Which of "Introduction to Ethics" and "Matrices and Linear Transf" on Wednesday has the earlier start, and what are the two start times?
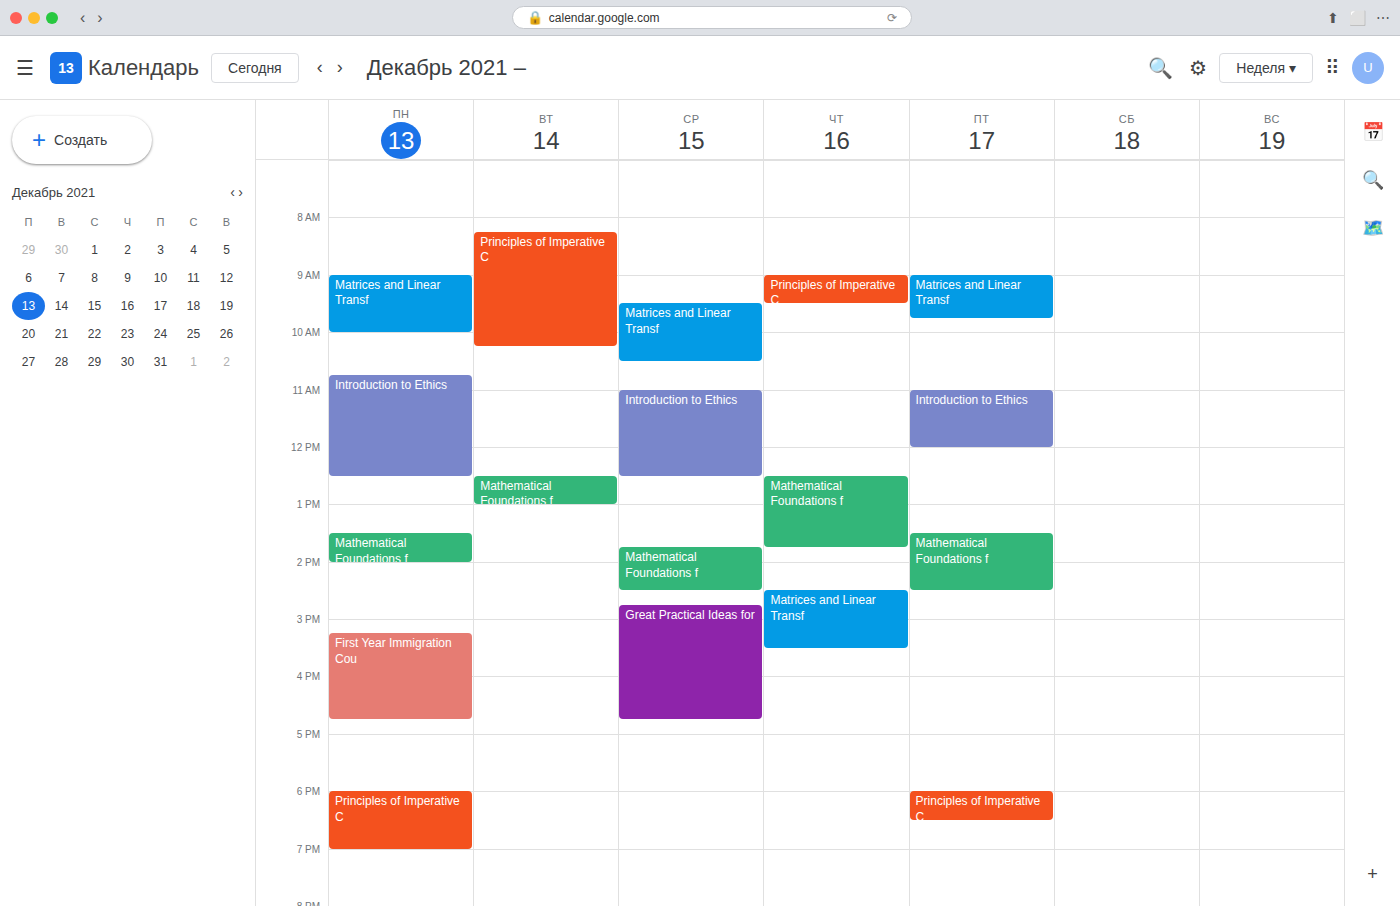
"Matrices and Linear Transf" 09:30; "Introduction to Ethics" 11:00.